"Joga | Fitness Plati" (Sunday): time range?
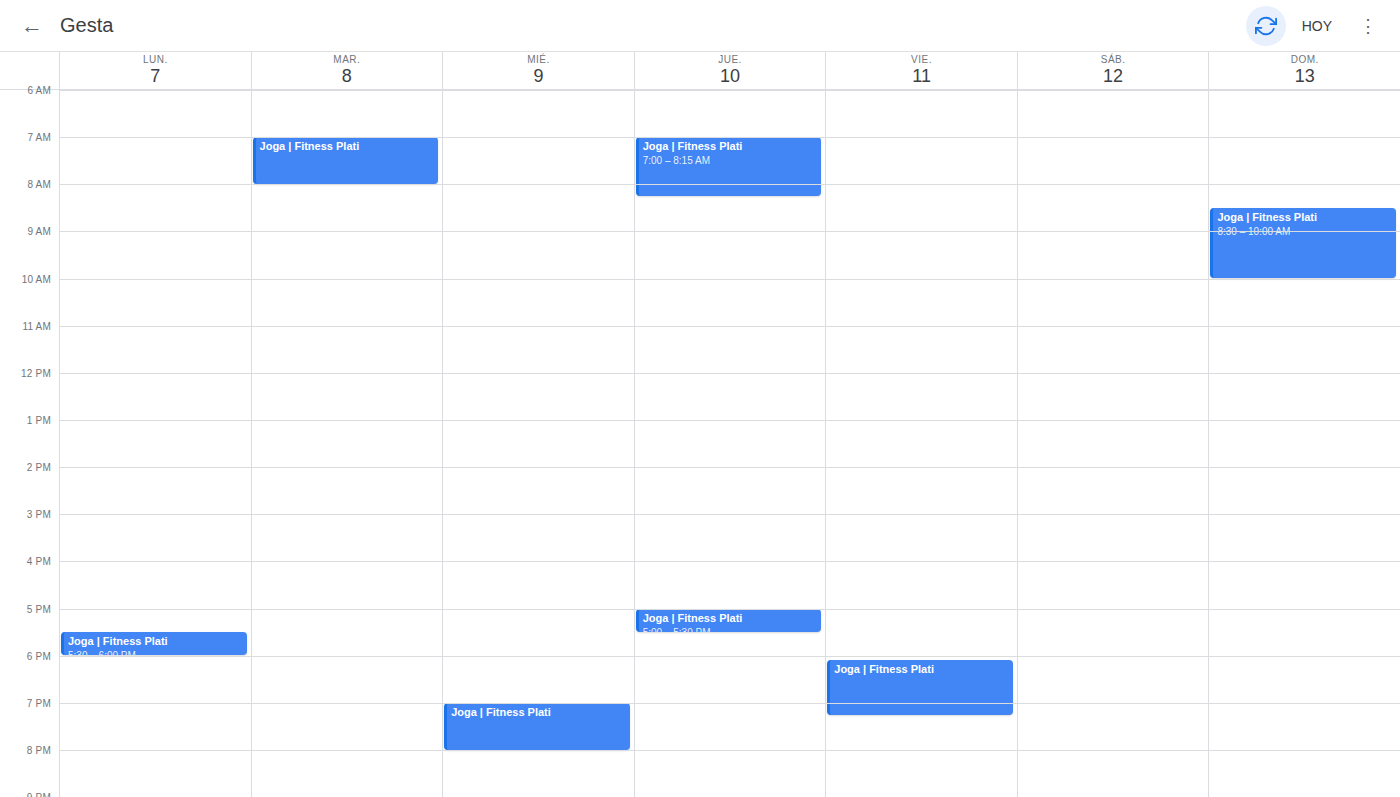
8:30 AM to 10:00 AM